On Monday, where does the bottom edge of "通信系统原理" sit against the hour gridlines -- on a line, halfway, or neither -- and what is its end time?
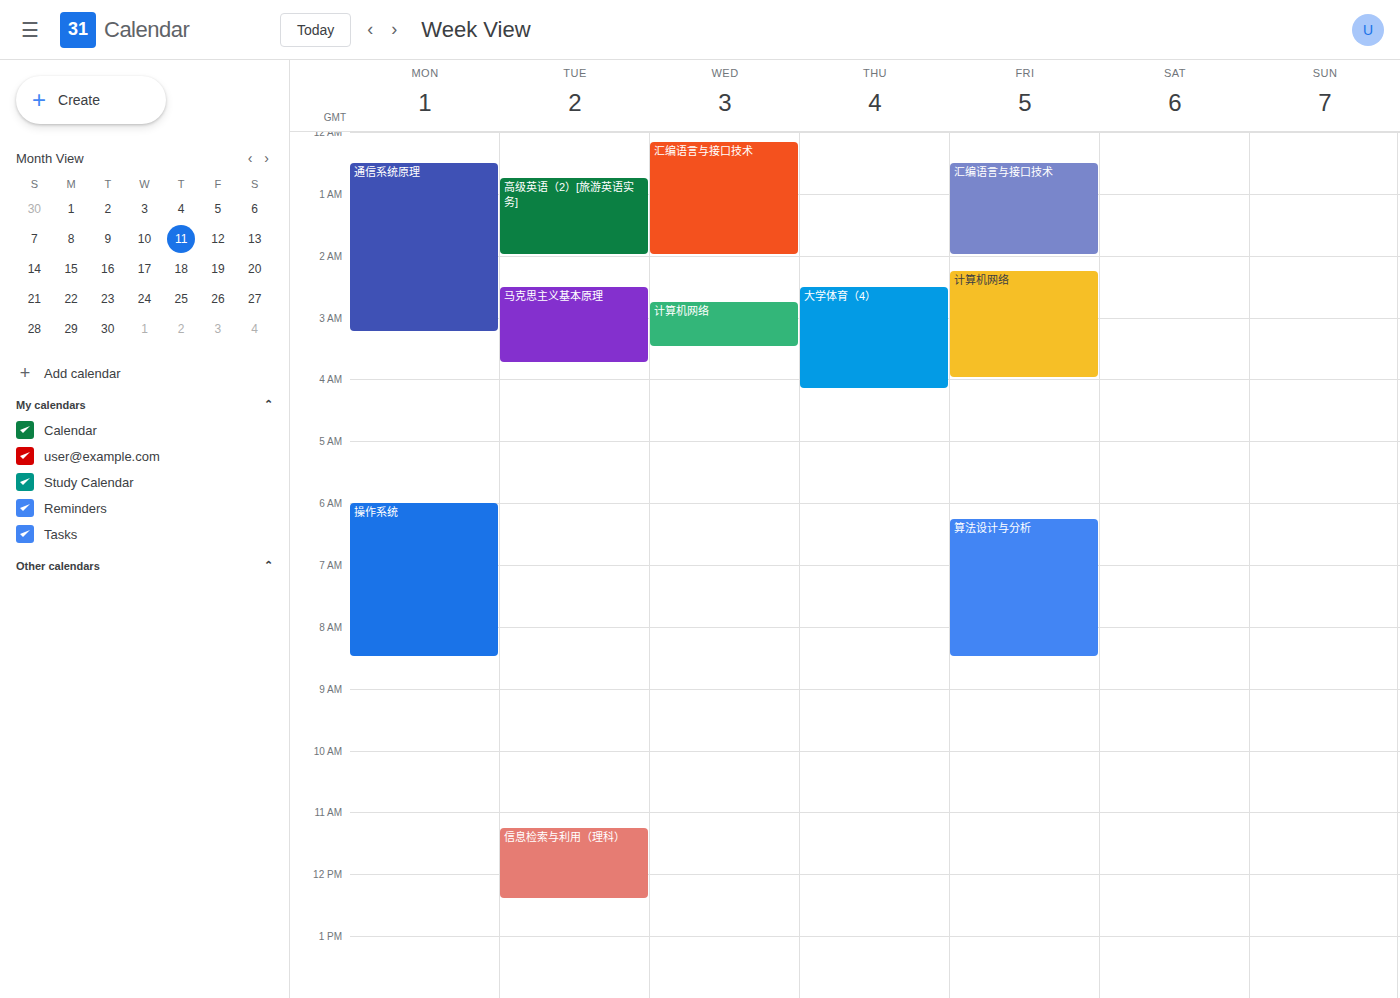
3:15 AM -- neither: a quarter of the way from the 3 AM line to the 4 AM line.